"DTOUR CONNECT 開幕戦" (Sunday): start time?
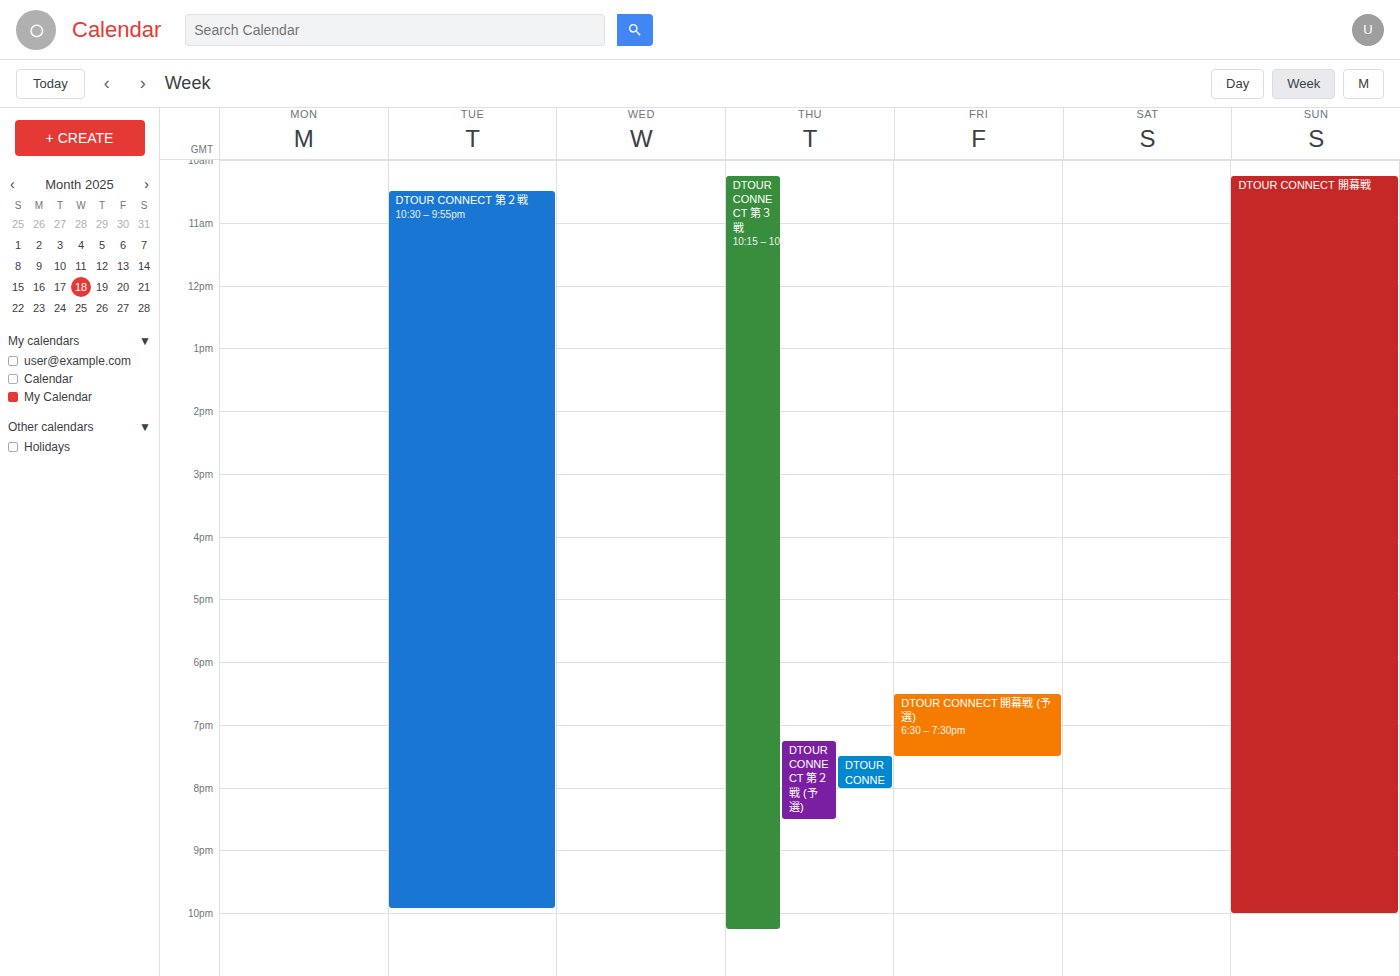
10:15 AM